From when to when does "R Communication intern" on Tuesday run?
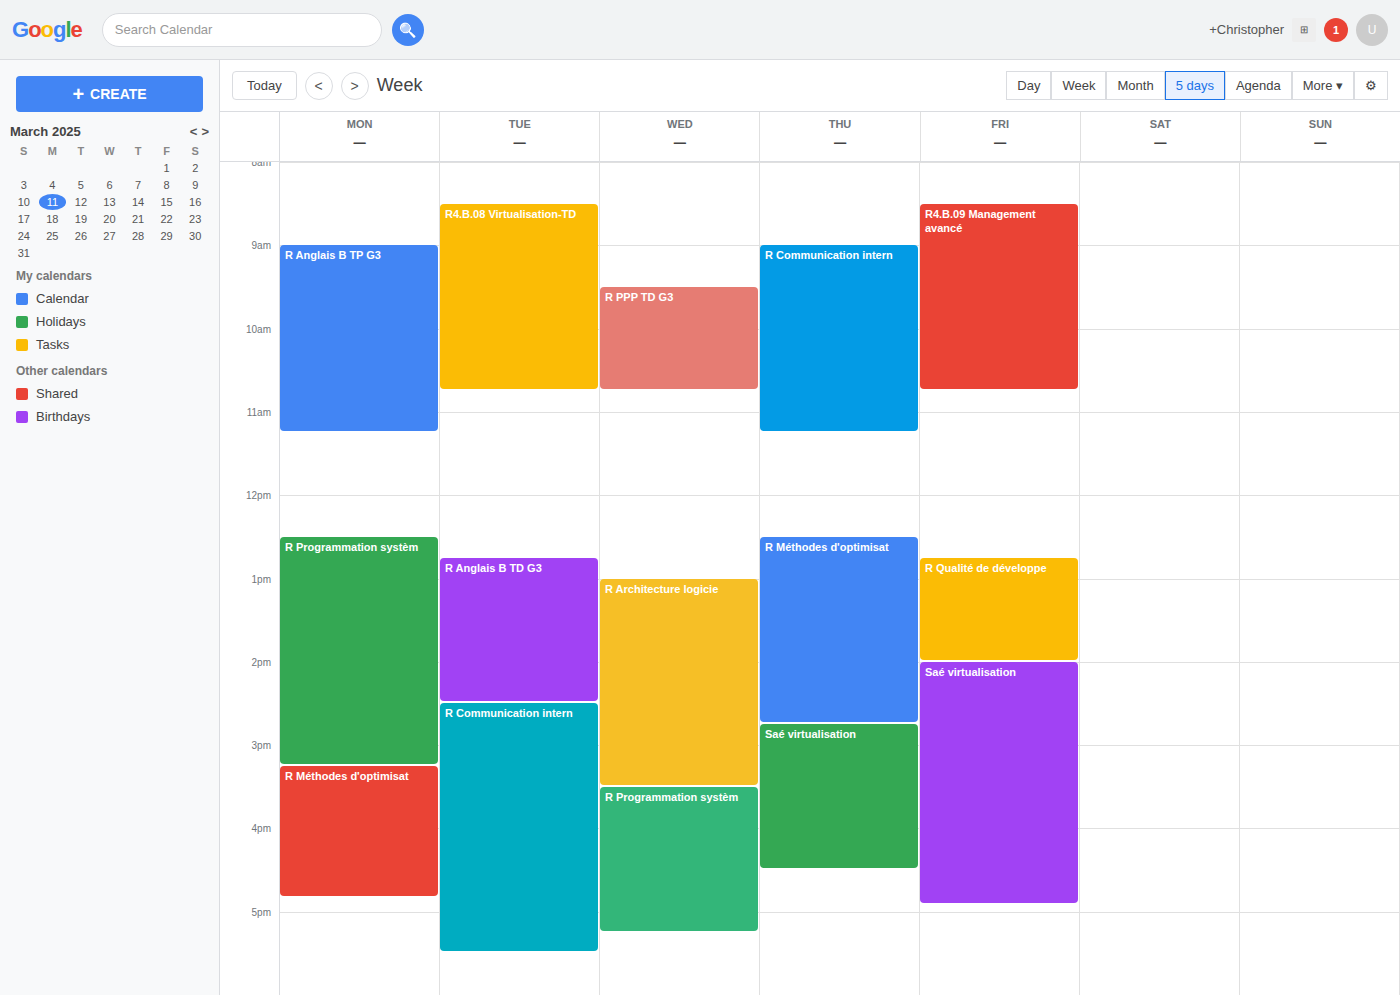
2:30 PM to 5:30 PM